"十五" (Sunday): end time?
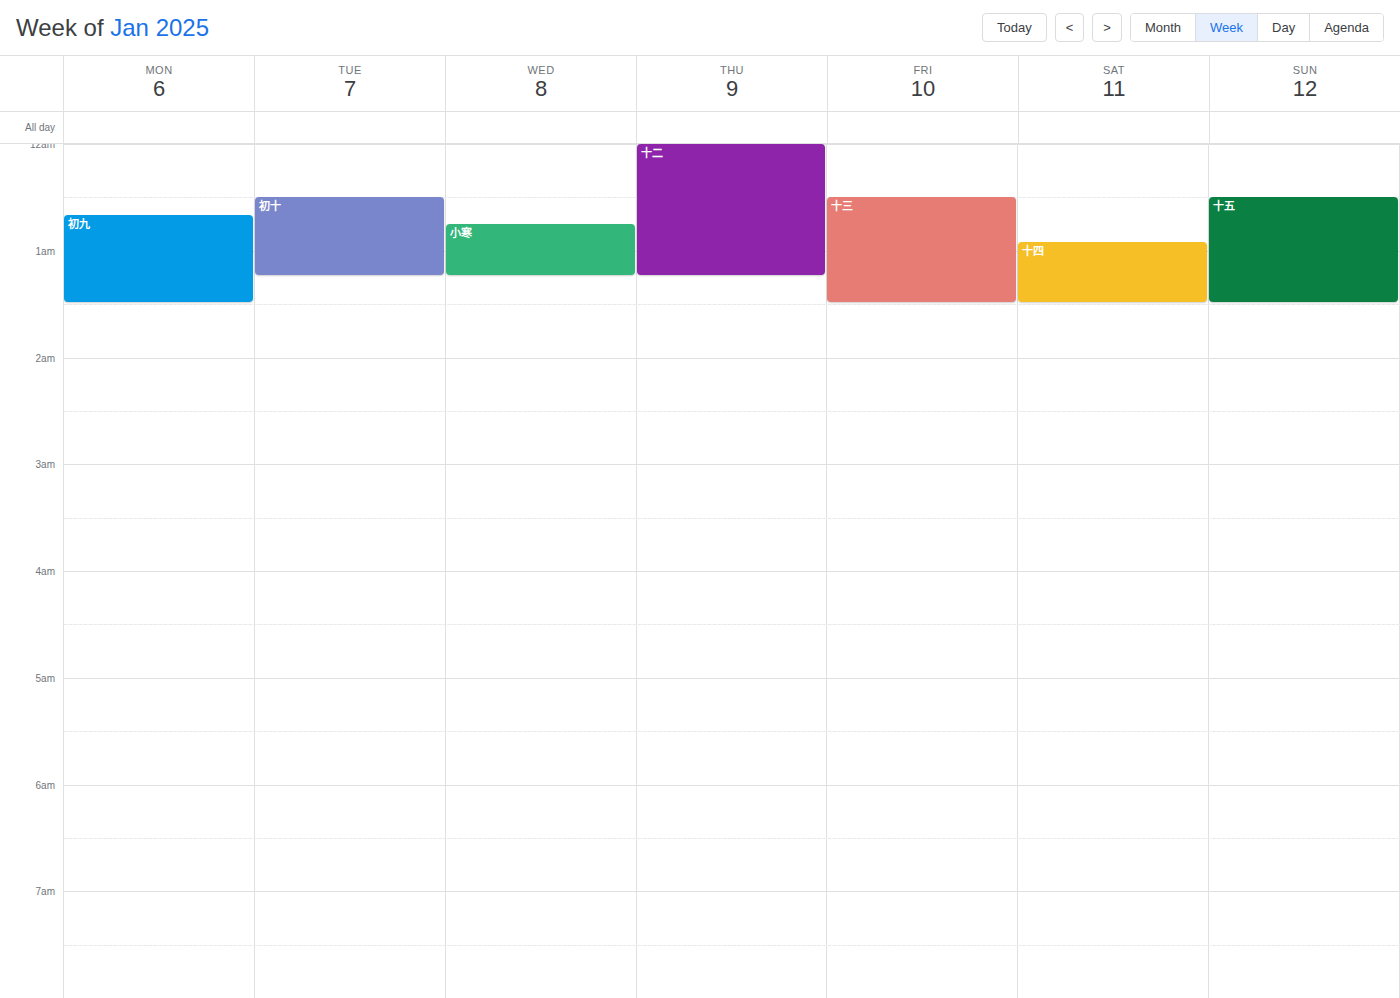
1:30 AM